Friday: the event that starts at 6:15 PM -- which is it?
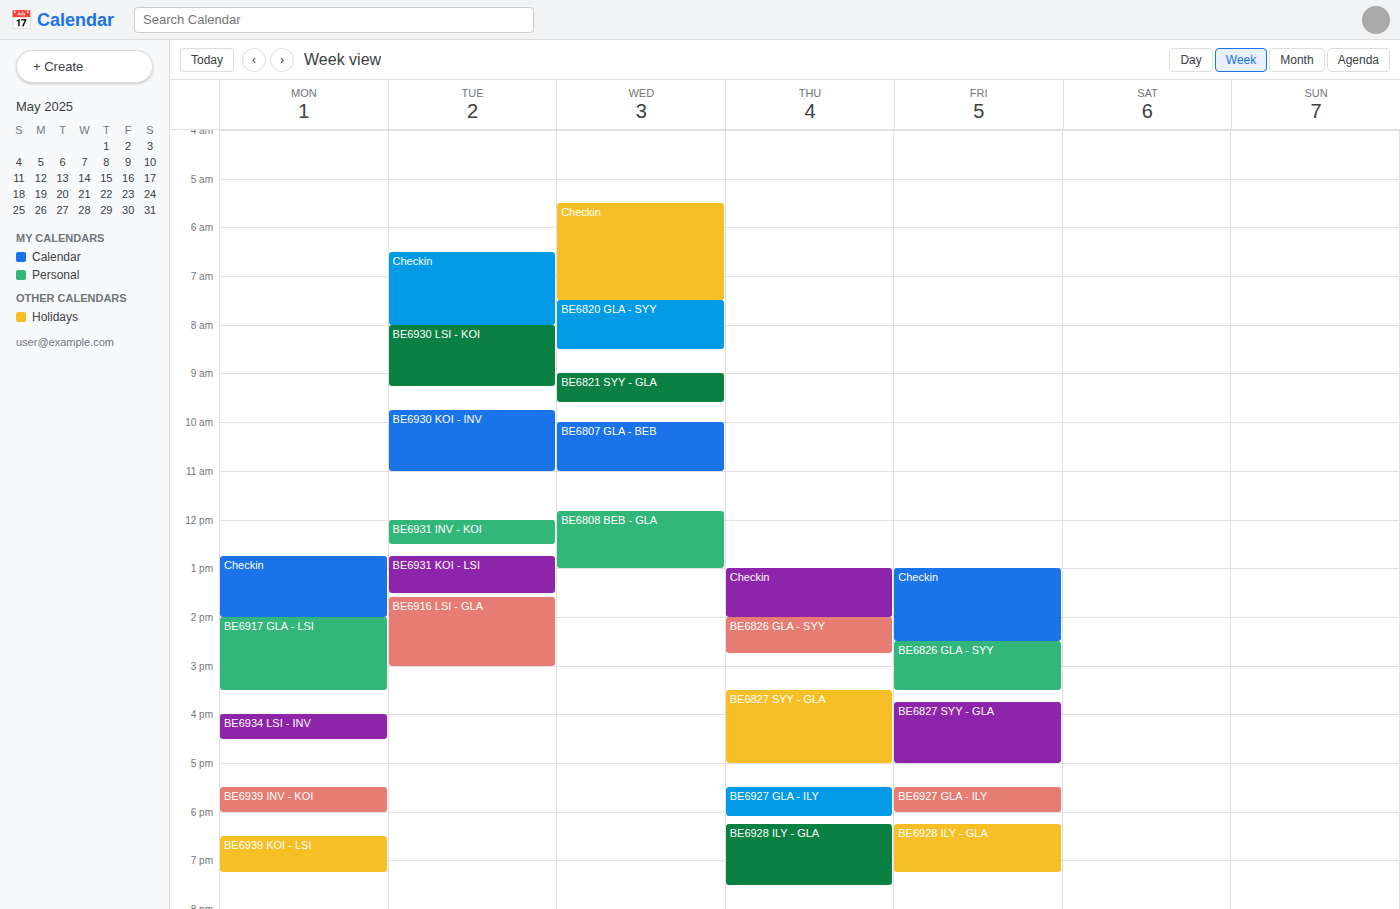
"BE6928 ILY - GLA"